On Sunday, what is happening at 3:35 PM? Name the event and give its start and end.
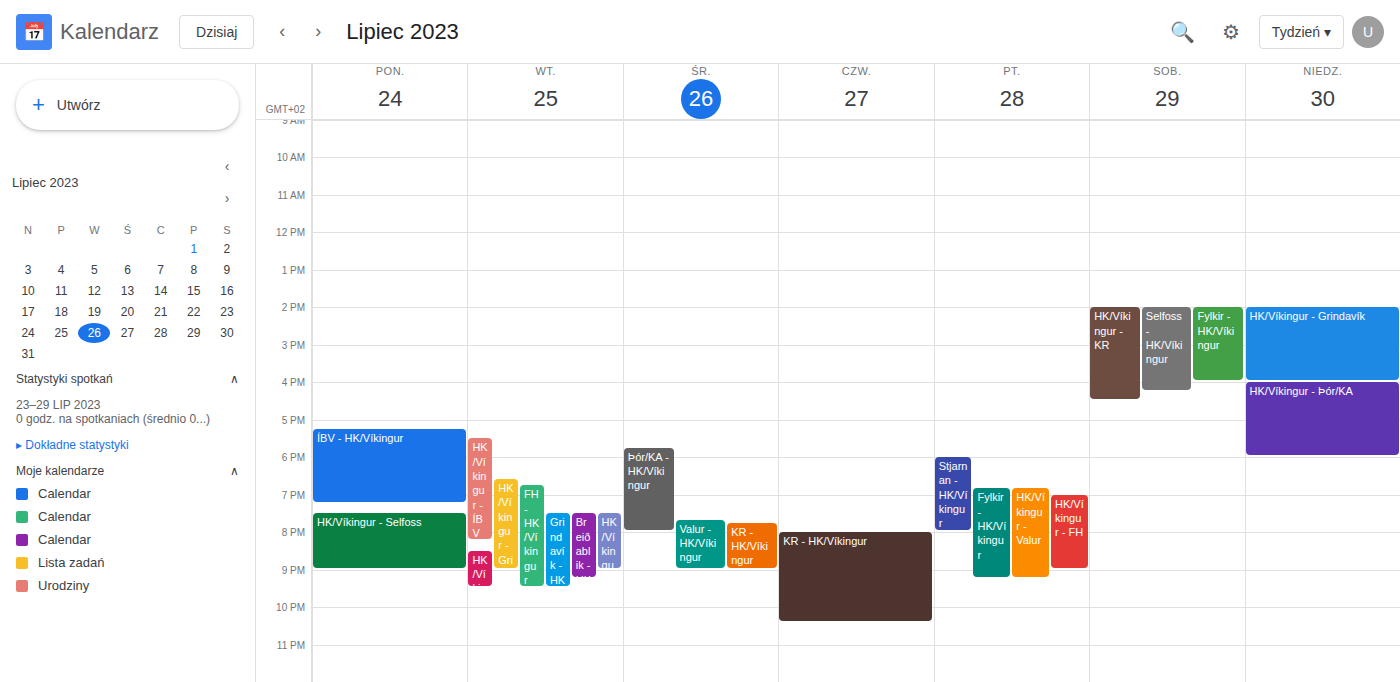
"HK/Víkingur - Grindavík", 2:00 PM to 4:00 PM